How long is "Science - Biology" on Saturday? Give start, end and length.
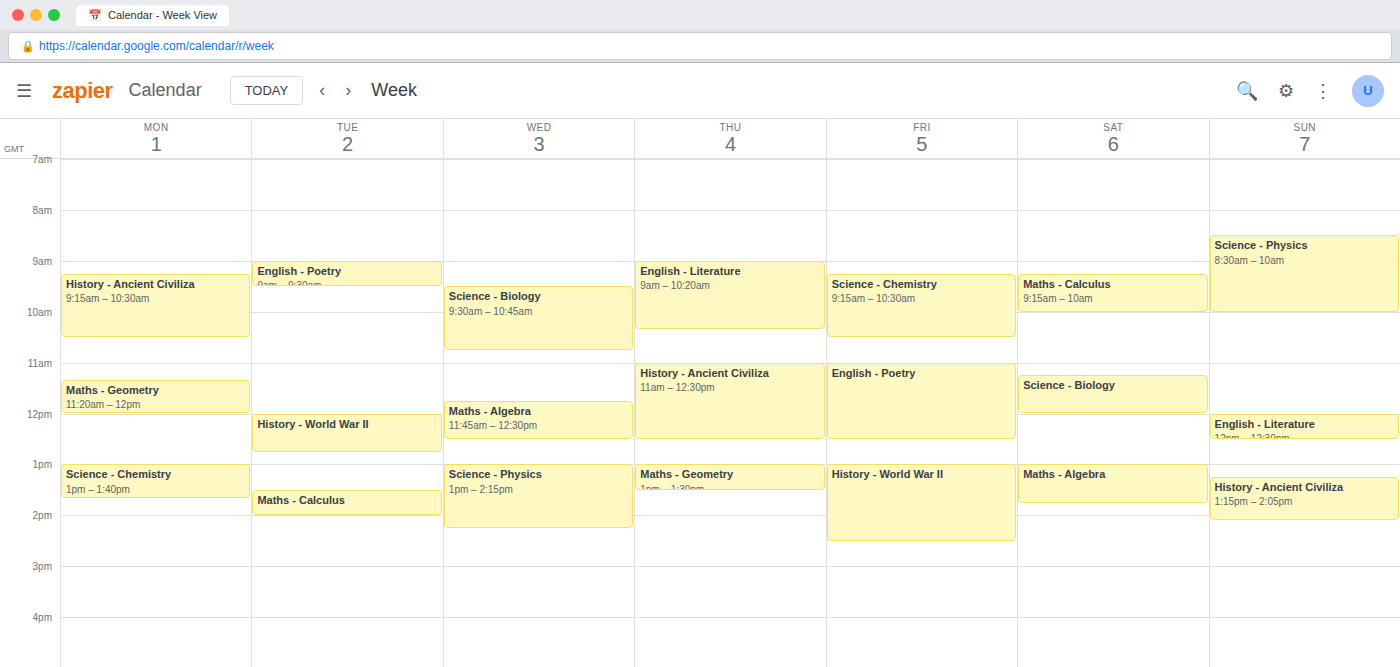
11:15 AM to 12:00 PM, 45 minutes